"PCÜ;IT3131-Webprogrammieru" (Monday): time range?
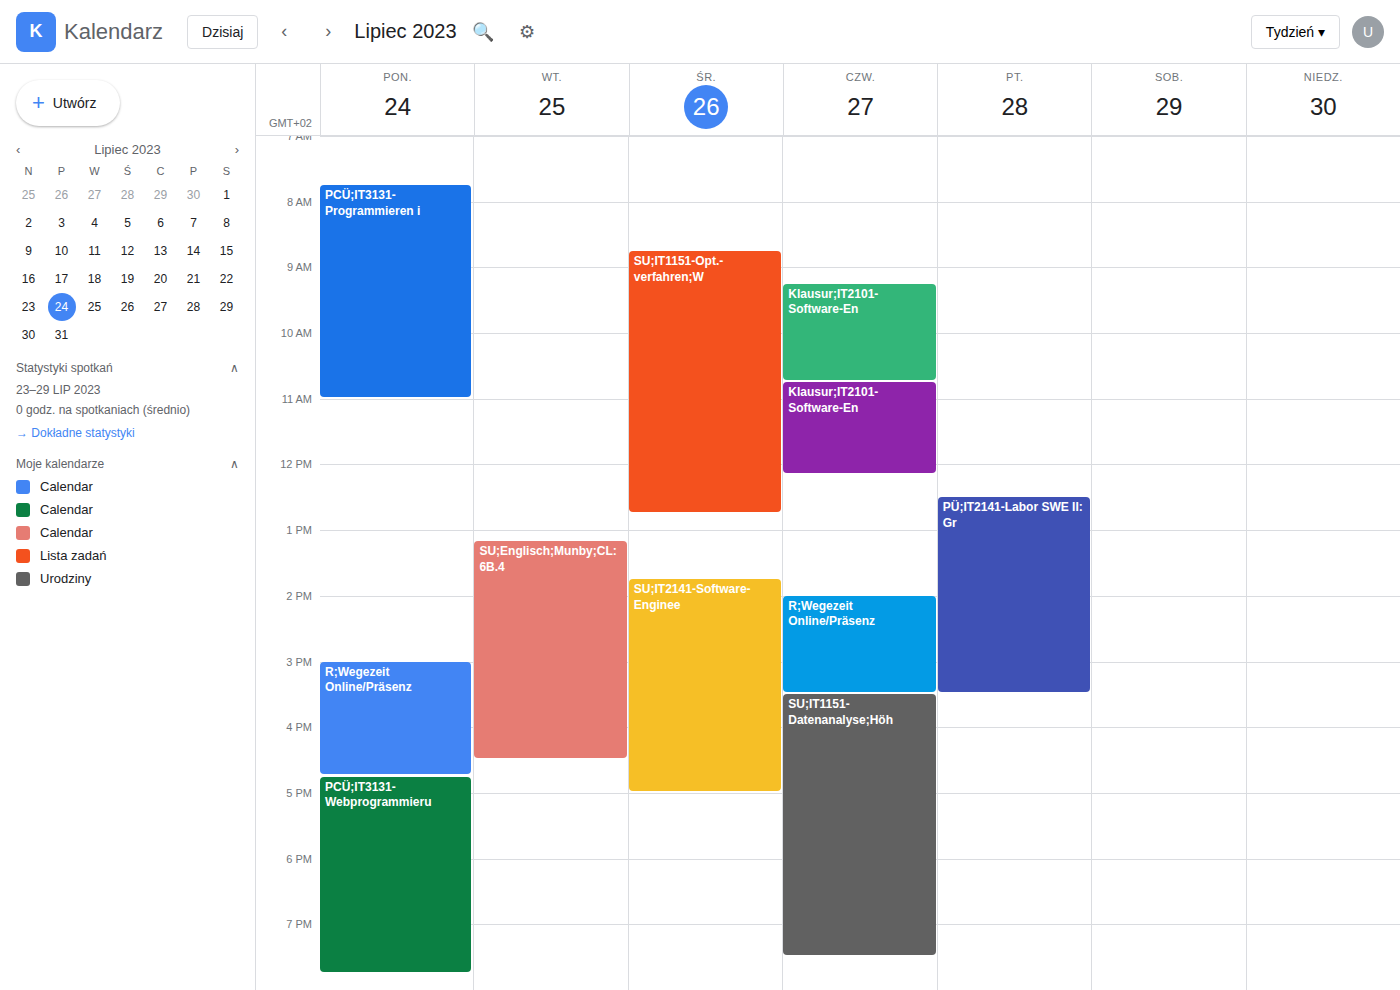
4:45 PM to 7:45 PM